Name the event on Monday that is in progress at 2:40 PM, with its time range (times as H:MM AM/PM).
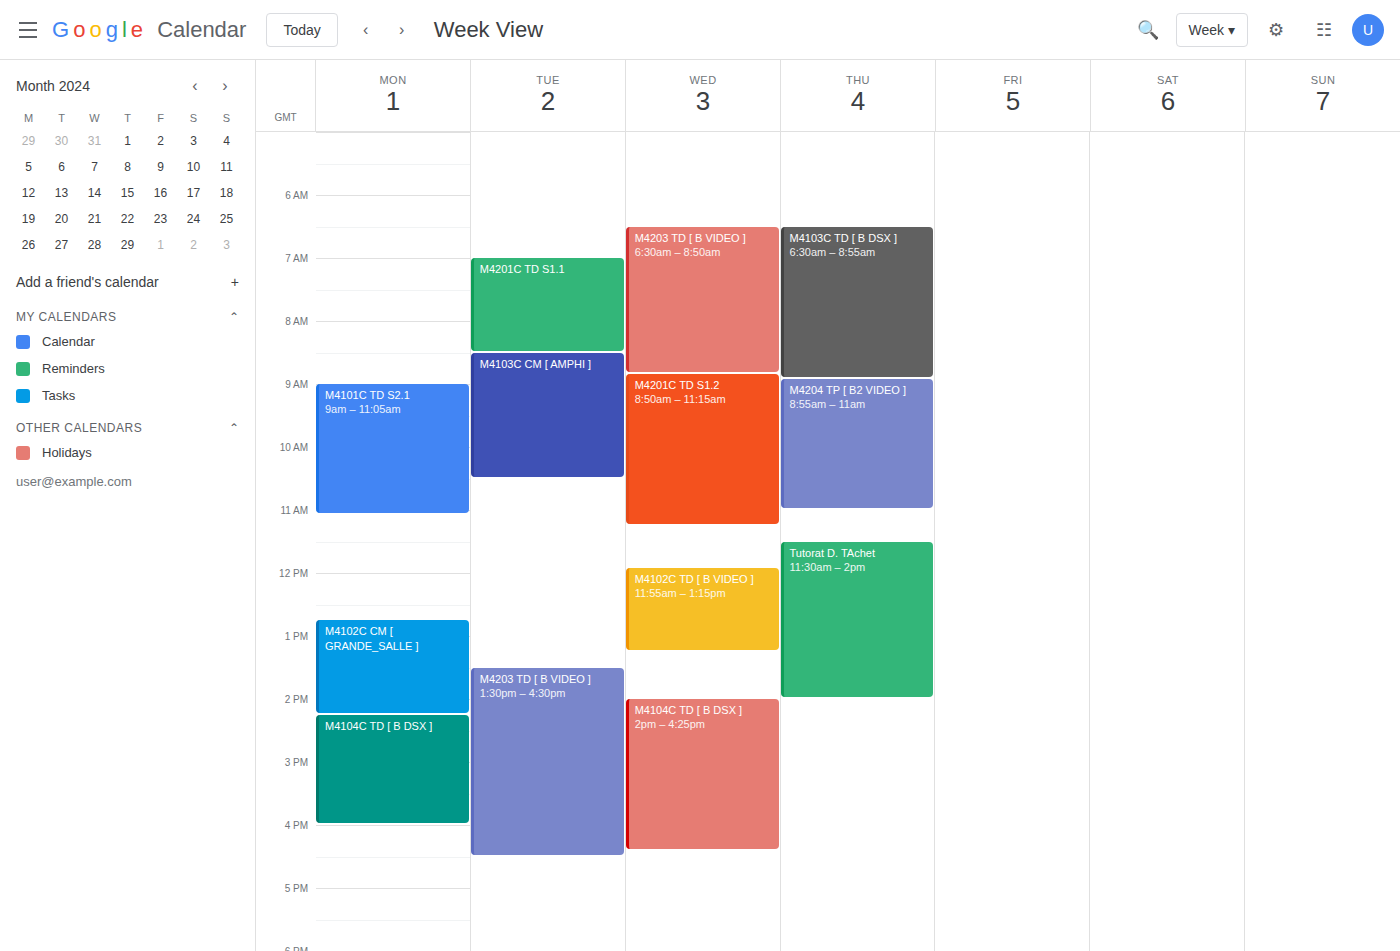
"M4104C TD [ B DSX ]", 2:15 PM to 4:00 PM